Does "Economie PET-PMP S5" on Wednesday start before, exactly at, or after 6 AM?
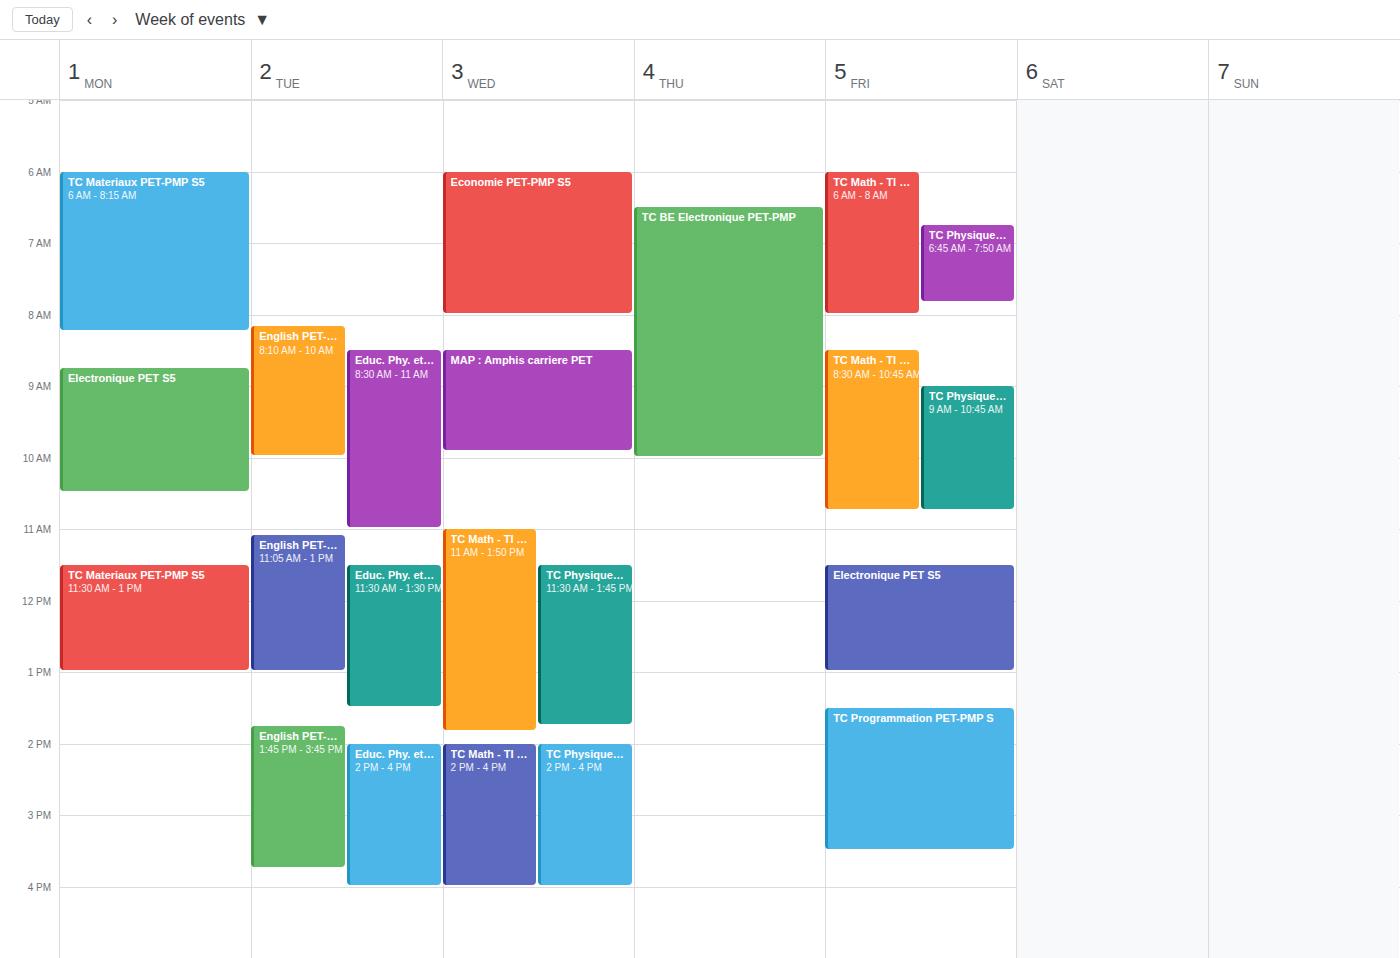
6:00 AM -- exactly at 6 AM, on the 6 AM line.